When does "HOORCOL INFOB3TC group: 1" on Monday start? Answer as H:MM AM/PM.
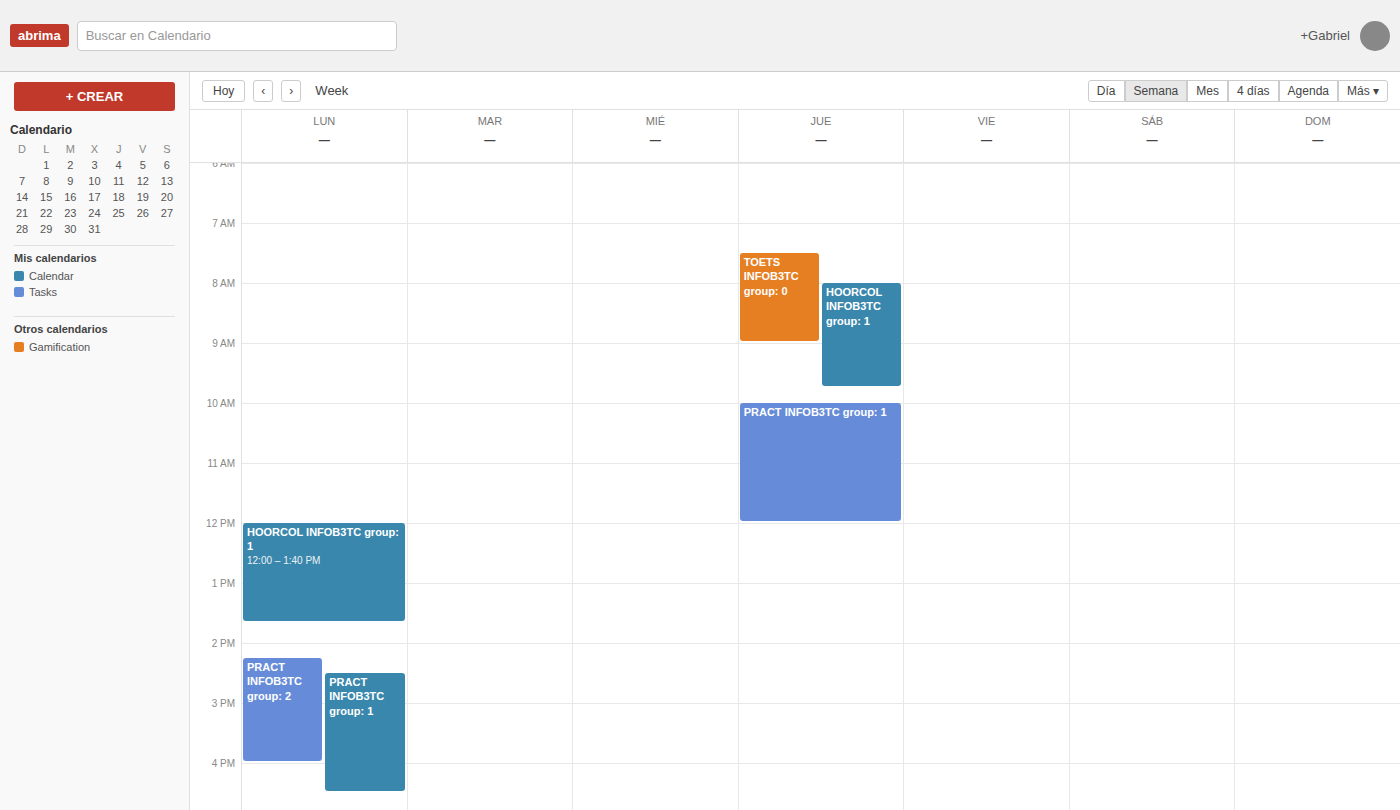
12:00 PM